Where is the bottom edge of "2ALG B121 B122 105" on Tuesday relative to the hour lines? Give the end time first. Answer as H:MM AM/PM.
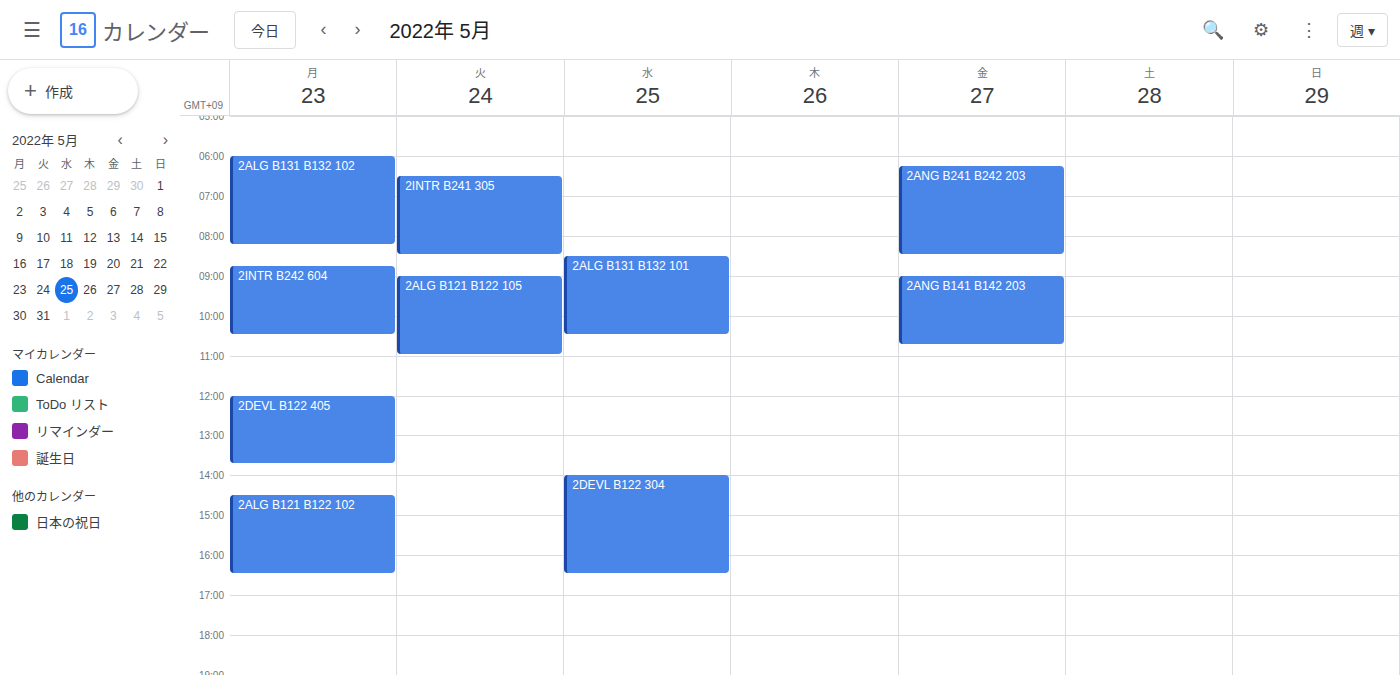
11:00 AM -- exactly on the 11 AM line.